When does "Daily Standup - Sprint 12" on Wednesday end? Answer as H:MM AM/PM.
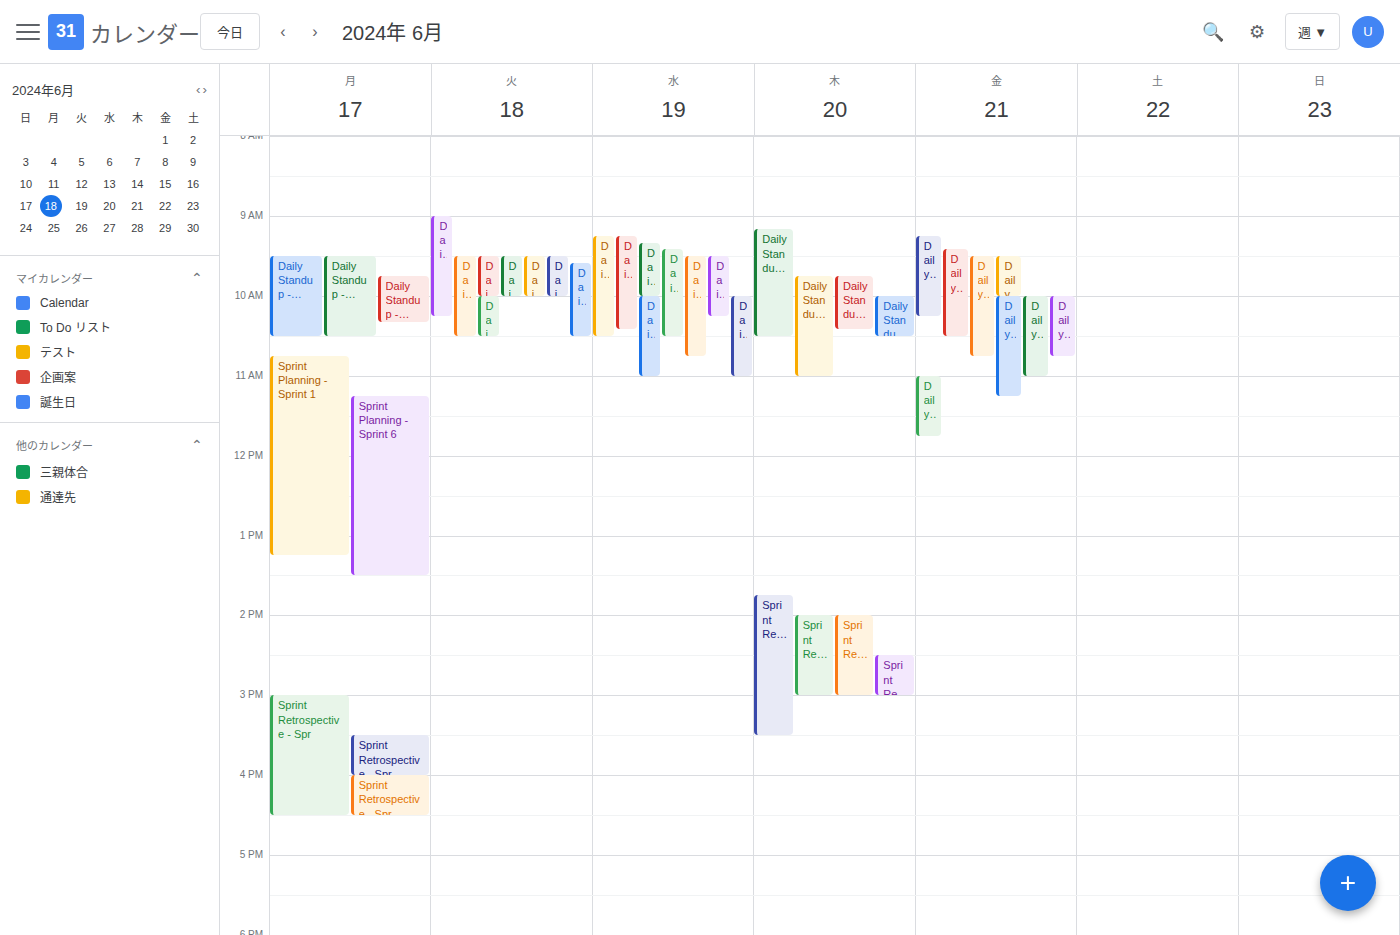
10:00 AM